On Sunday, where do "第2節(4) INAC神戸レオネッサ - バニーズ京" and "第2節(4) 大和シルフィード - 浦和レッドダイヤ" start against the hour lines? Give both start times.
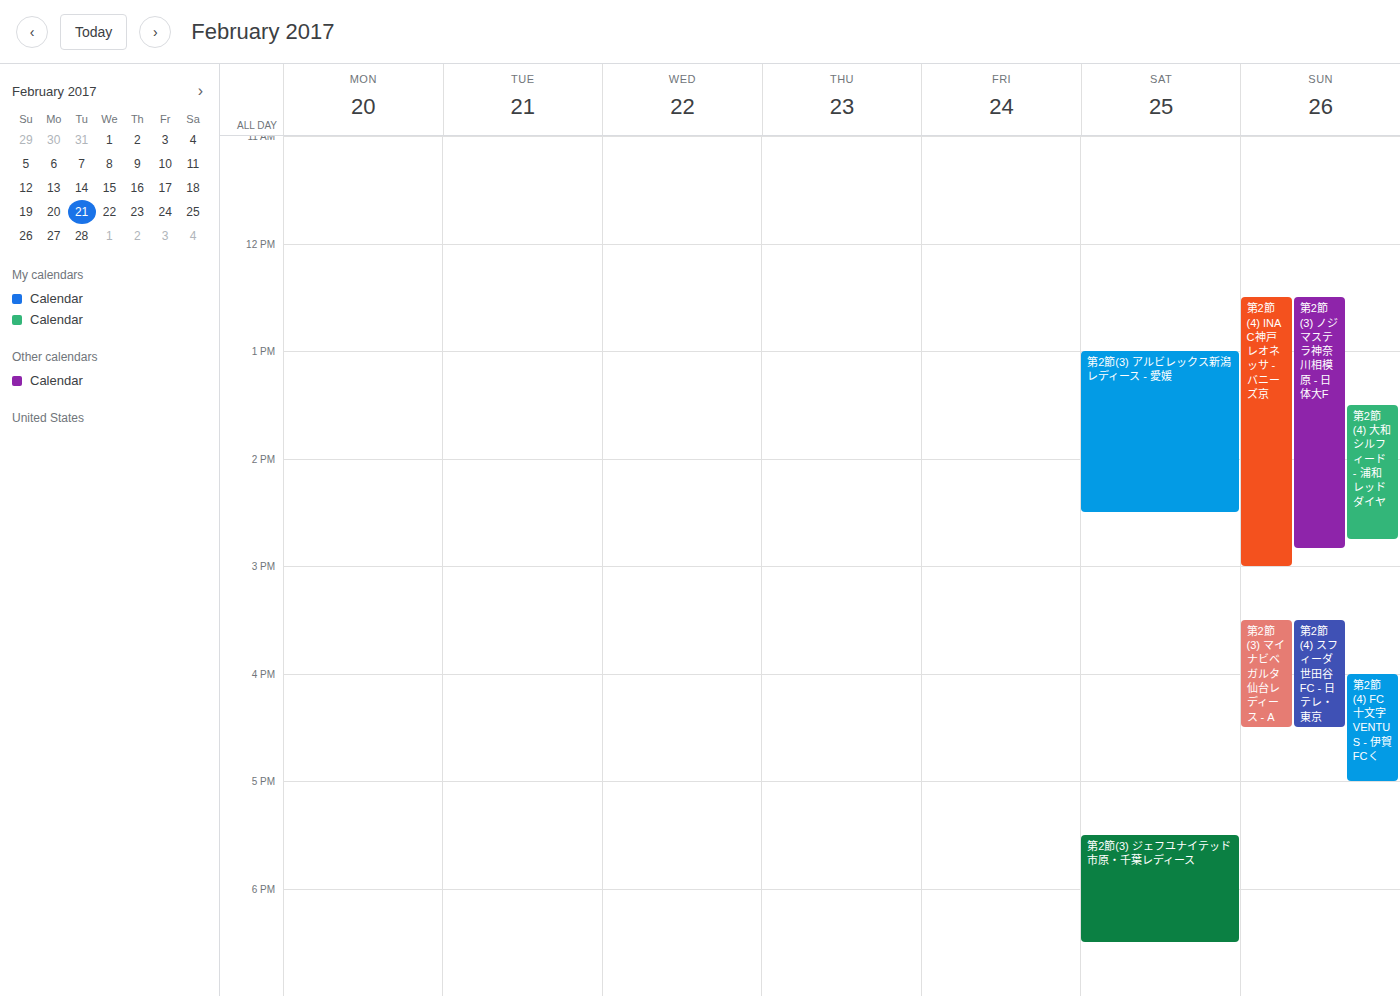
"第2節(4) INAC神戸レオネッサ - バニーズ京": 12:30, halfway between the 12:00 and 13:00 lines. "第2節(4) 大和シルフィード - 浦和レッドダイヤ": 13:30, halfway between the 13:00 and 14:00 lines.